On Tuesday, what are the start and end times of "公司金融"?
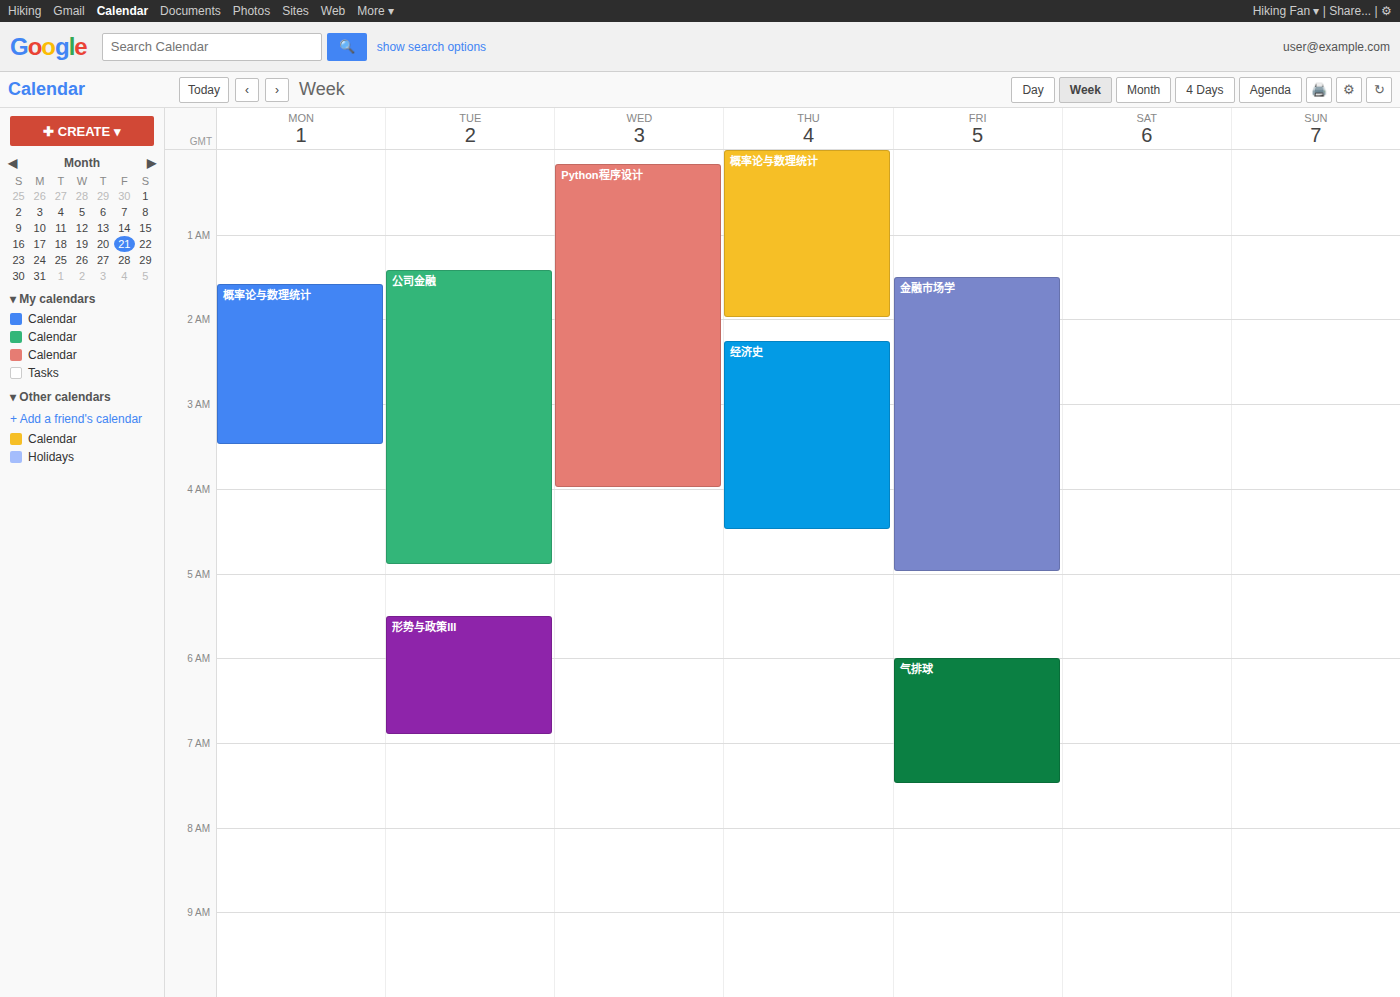
01:25 to 04:55